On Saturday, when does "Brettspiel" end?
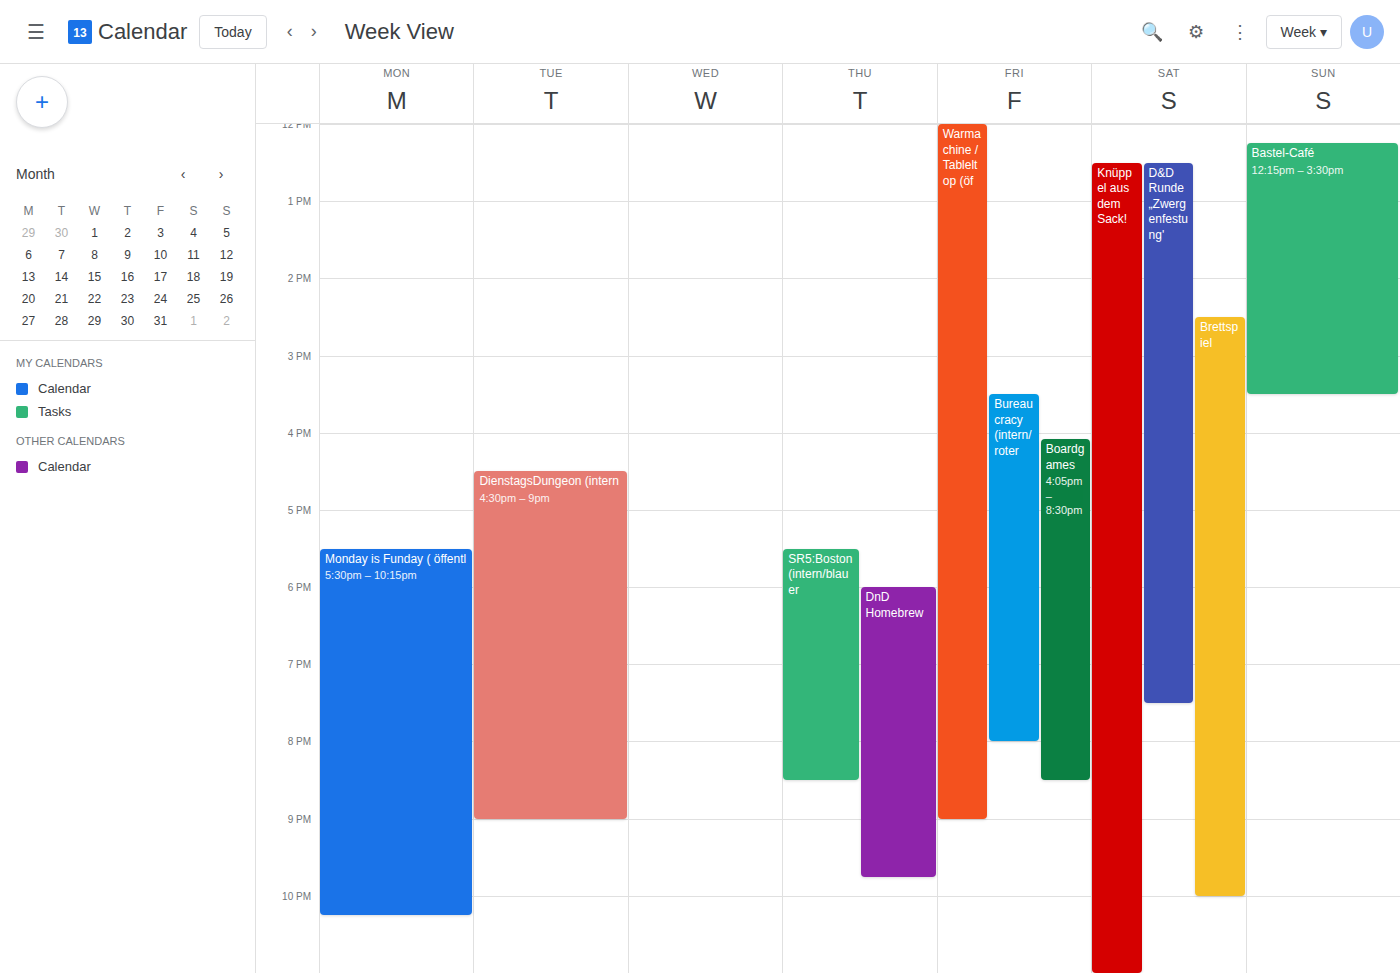
10:00 PM